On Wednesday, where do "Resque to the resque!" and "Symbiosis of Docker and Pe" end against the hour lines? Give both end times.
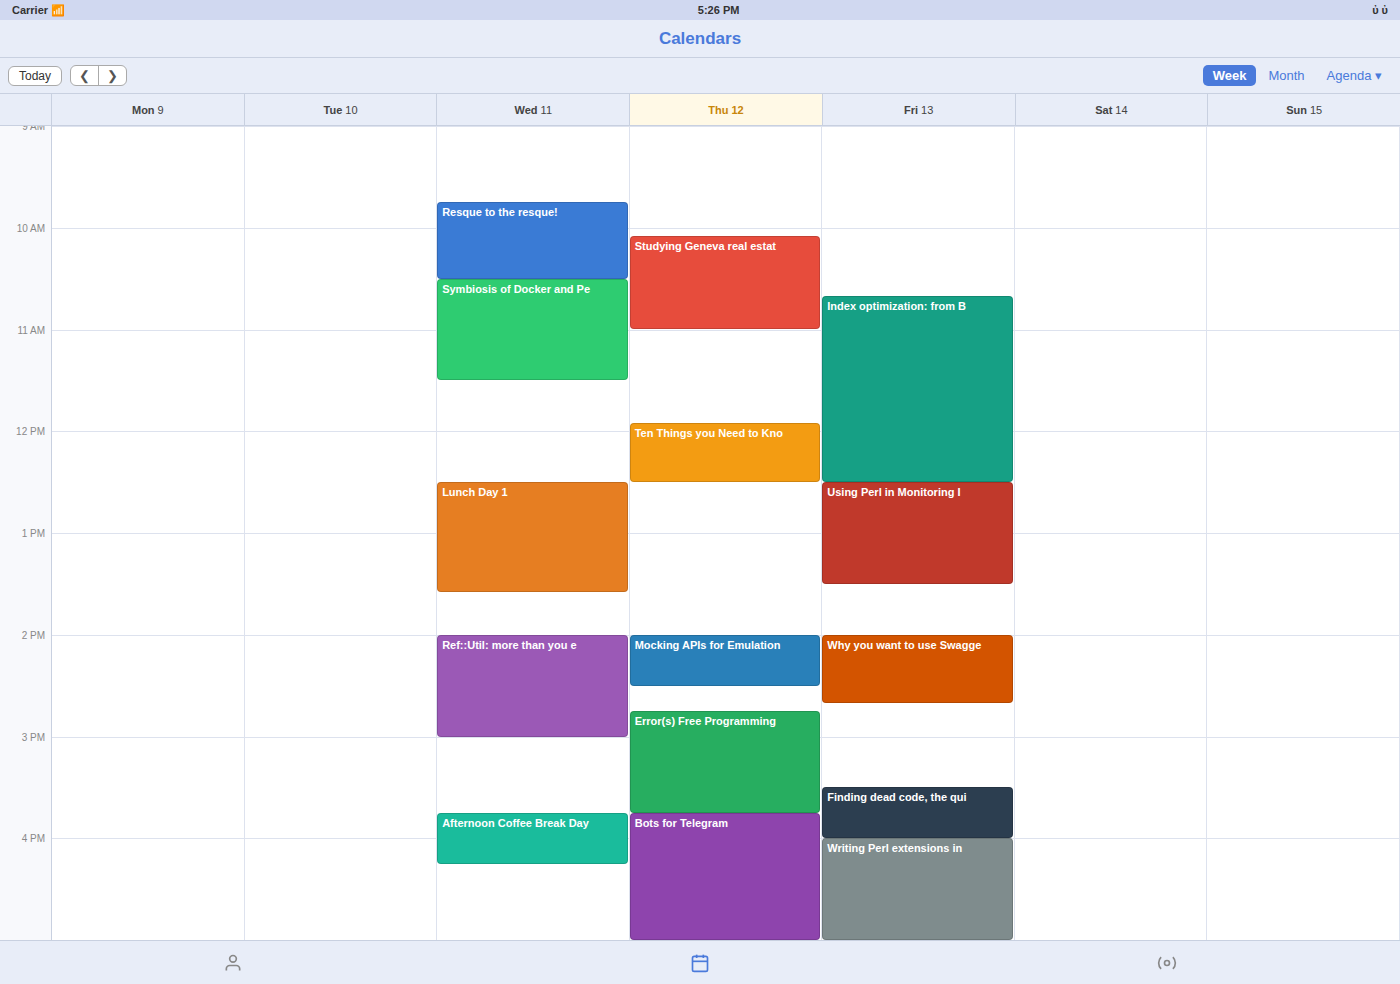
"Resque to the resque!": 10:30 AM, halfway between the 10 AM and 11 AM lines. "Symbiosis of Docker and Pe": 11:30 AM, halfway between the 11 AM and 12 PM lines.